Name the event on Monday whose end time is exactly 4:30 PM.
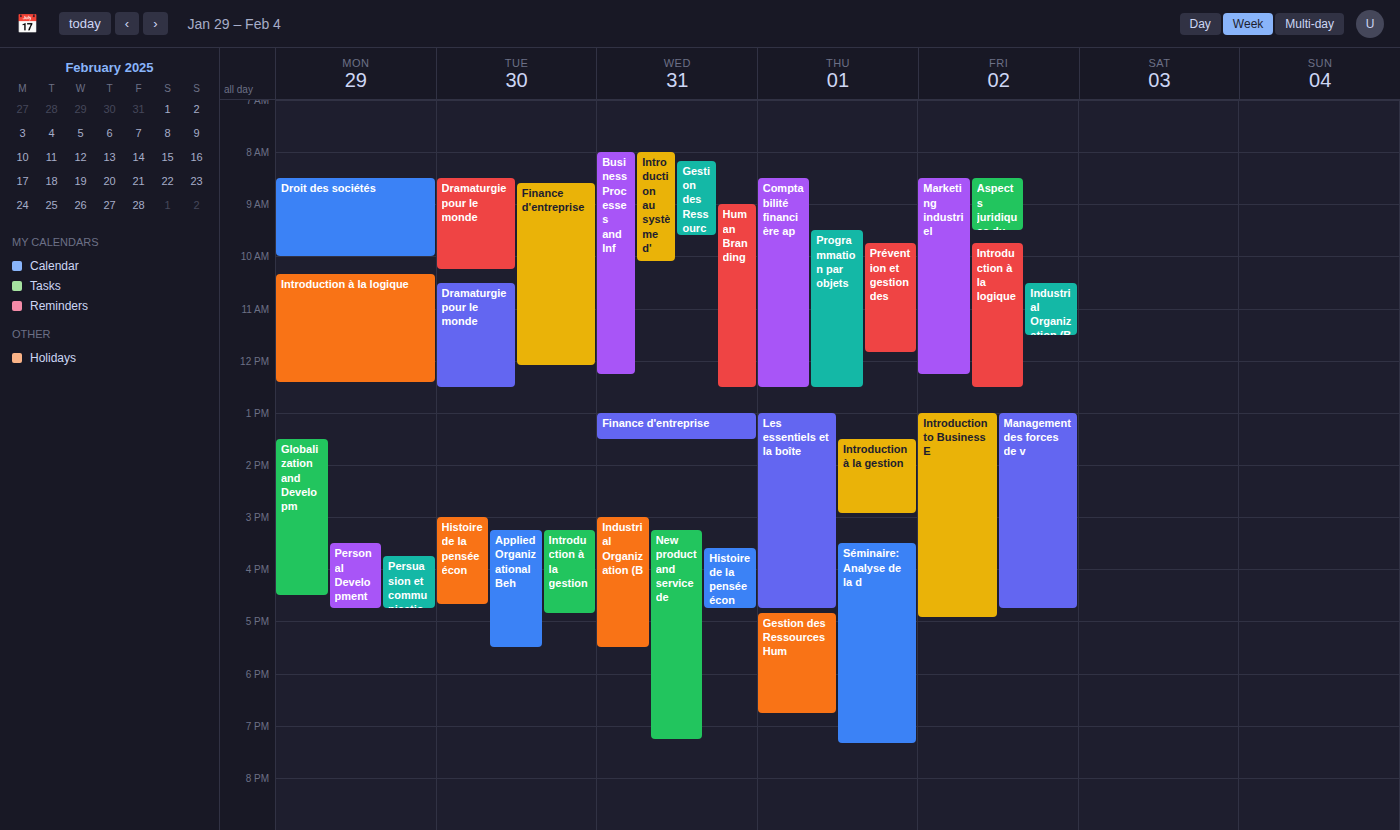
"Globalization and Developm"